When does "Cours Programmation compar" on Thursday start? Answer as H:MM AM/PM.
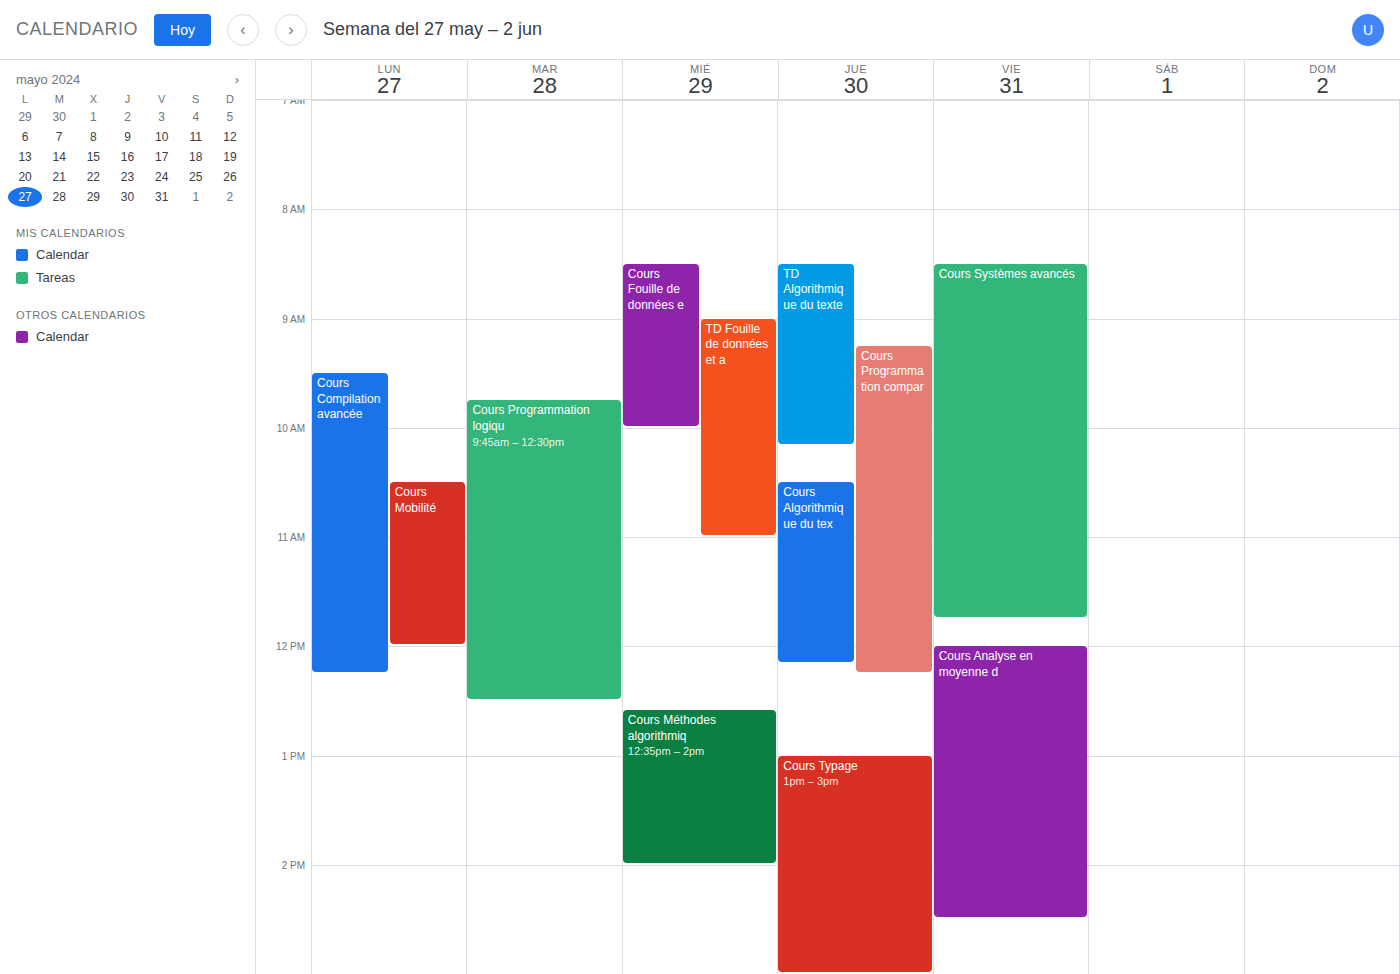
9:15 AM